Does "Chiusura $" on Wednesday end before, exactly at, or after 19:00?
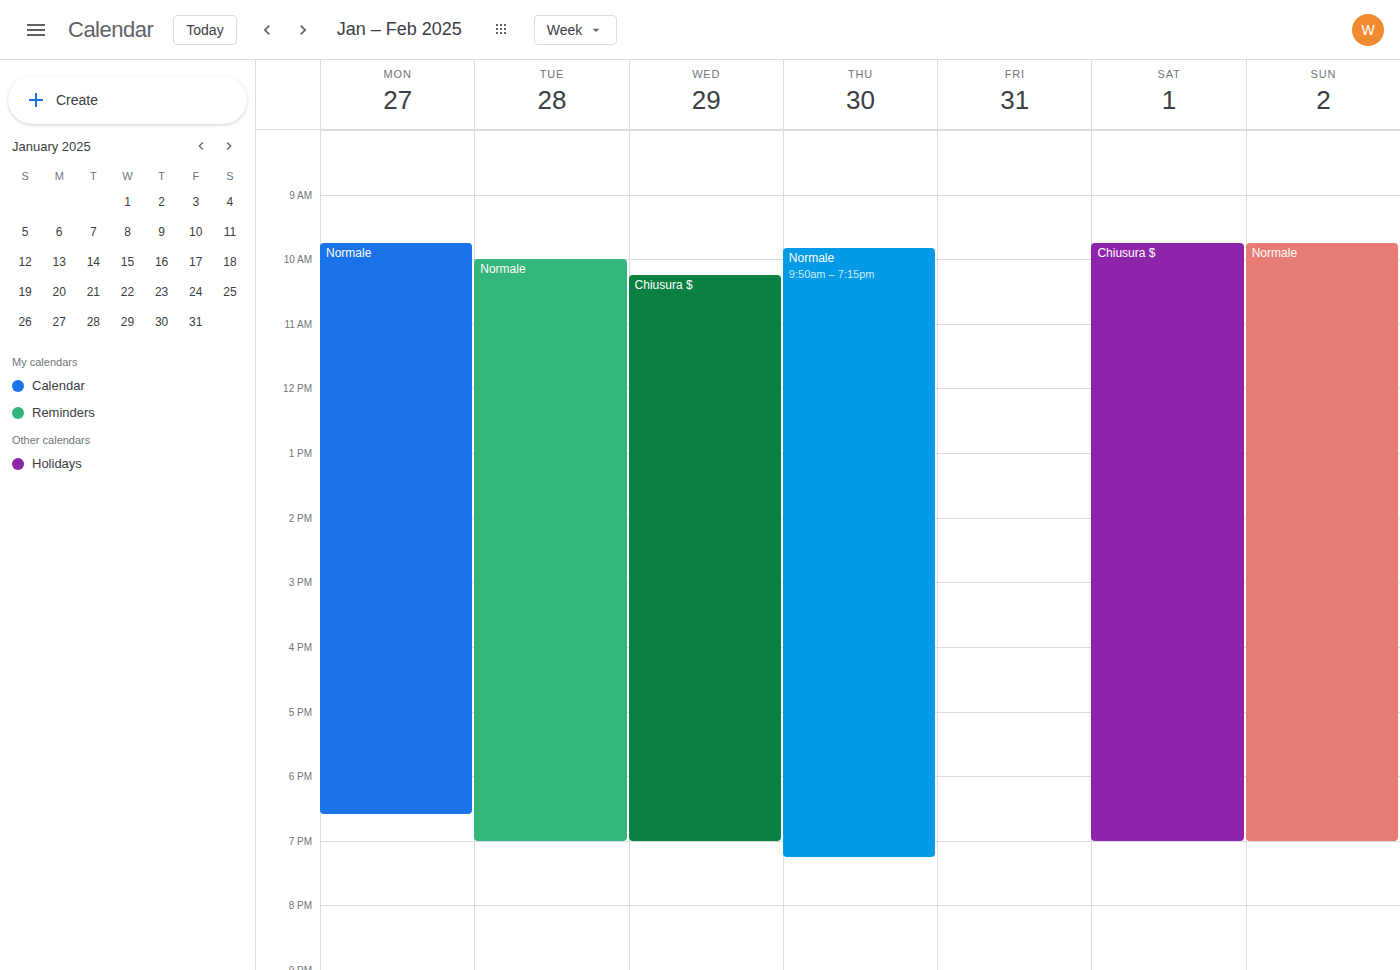
19:00 -- exactly at 19:00, on the 19:00 line.